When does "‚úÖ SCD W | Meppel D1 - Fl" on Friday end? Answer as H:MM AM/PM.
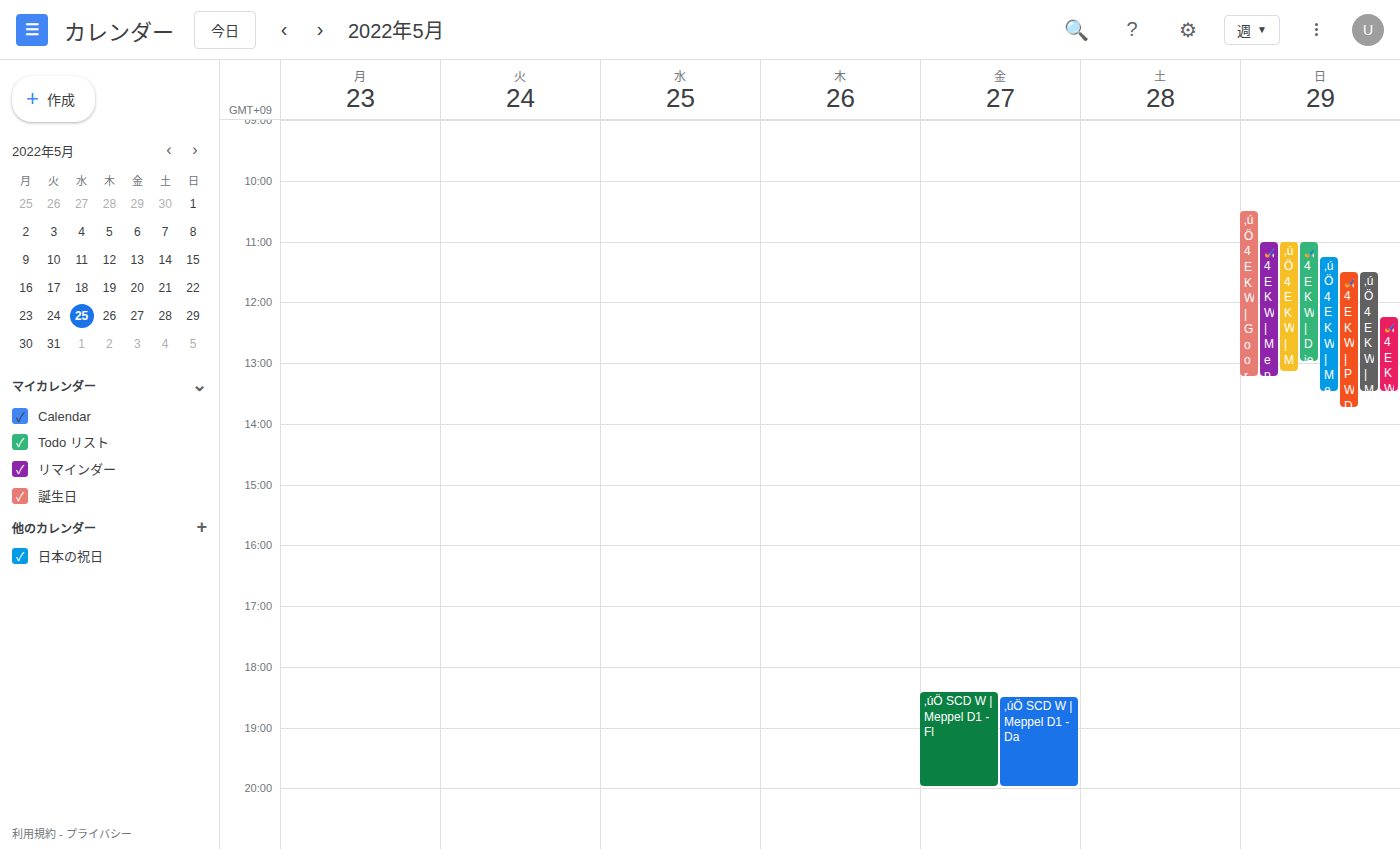
8:00 PM